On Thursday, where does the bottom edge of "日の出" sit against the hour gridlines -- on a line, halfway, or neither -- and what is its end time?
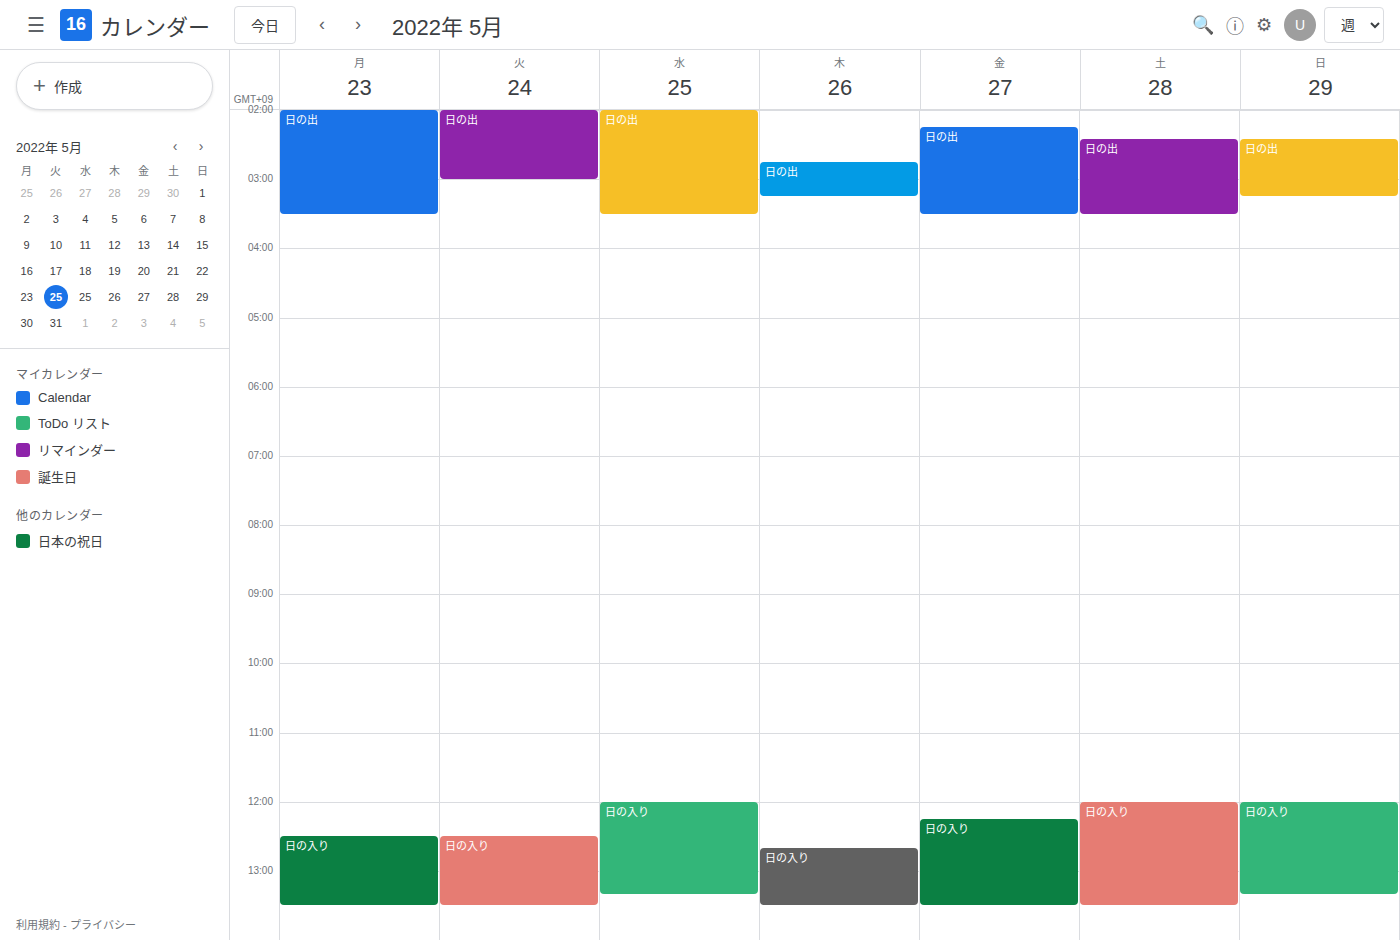
3:15 AM -- neither: a quarter of the way from the 3 AM line to the 4 AM line.